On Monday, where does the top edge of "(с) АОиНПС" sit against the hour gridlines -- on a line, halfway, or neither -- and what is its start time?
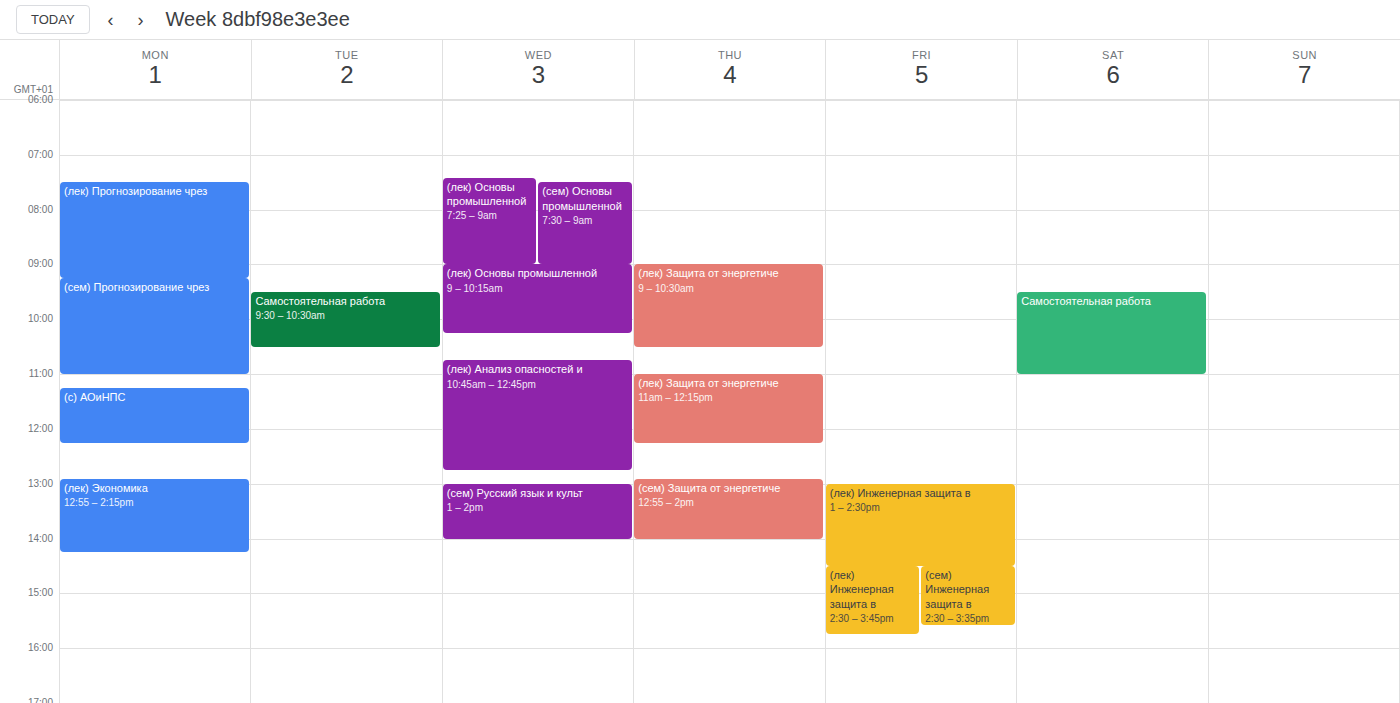
11:15 AM -- neither: a quarter of the way from the 11 AM line to the 12 PM line.